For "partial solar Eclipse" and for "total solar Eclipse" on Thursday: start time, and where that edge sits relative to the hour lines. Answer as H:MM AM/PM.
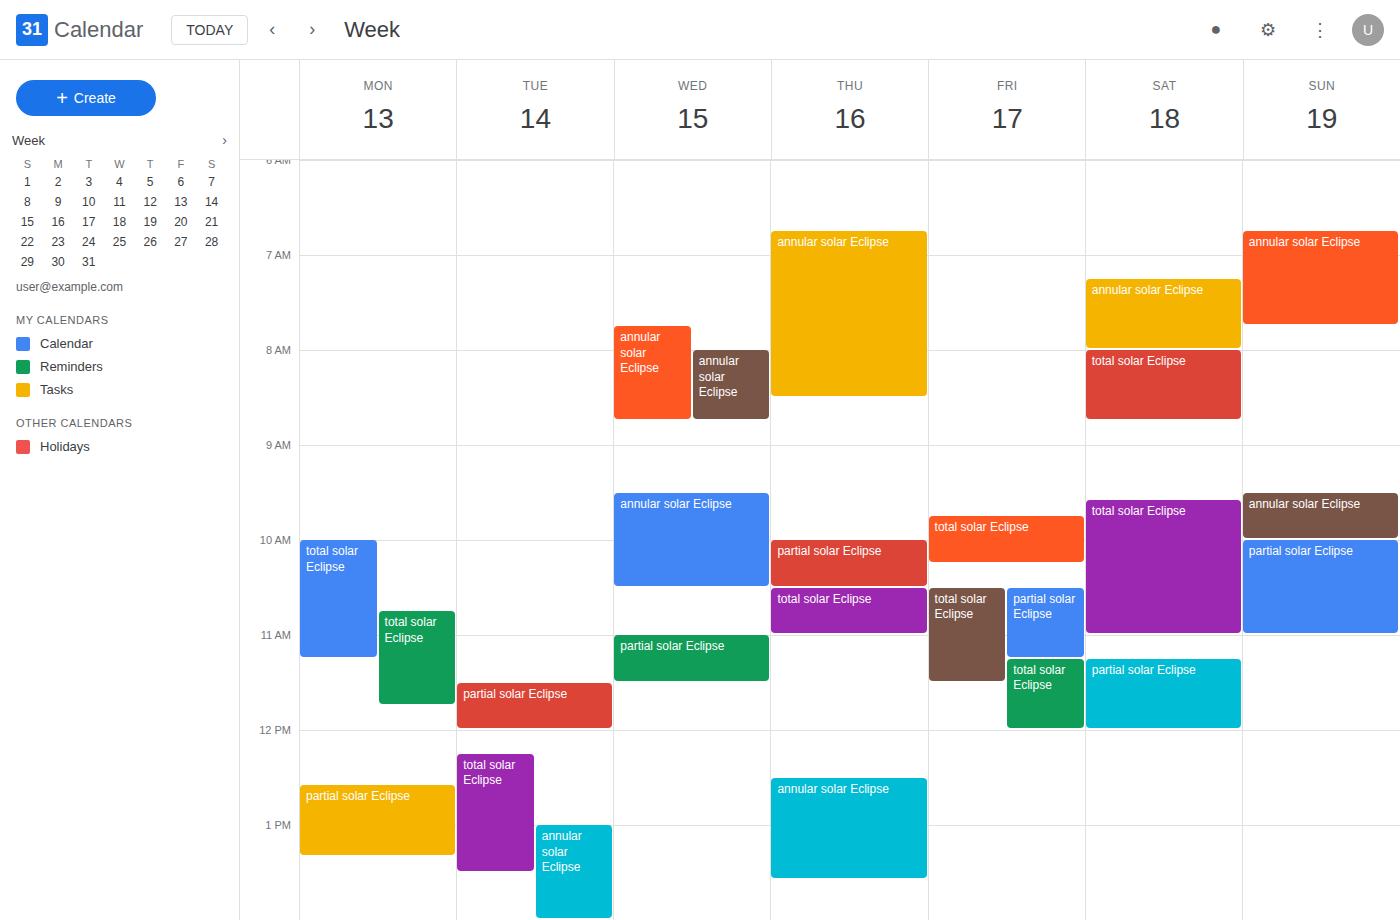
"partial solar Eclipse": 10:00 AM, exactly on the 10 AM line. "total solar Eclipse": 10:30 AM, halfway between the 10 AM and 11 AM lines.